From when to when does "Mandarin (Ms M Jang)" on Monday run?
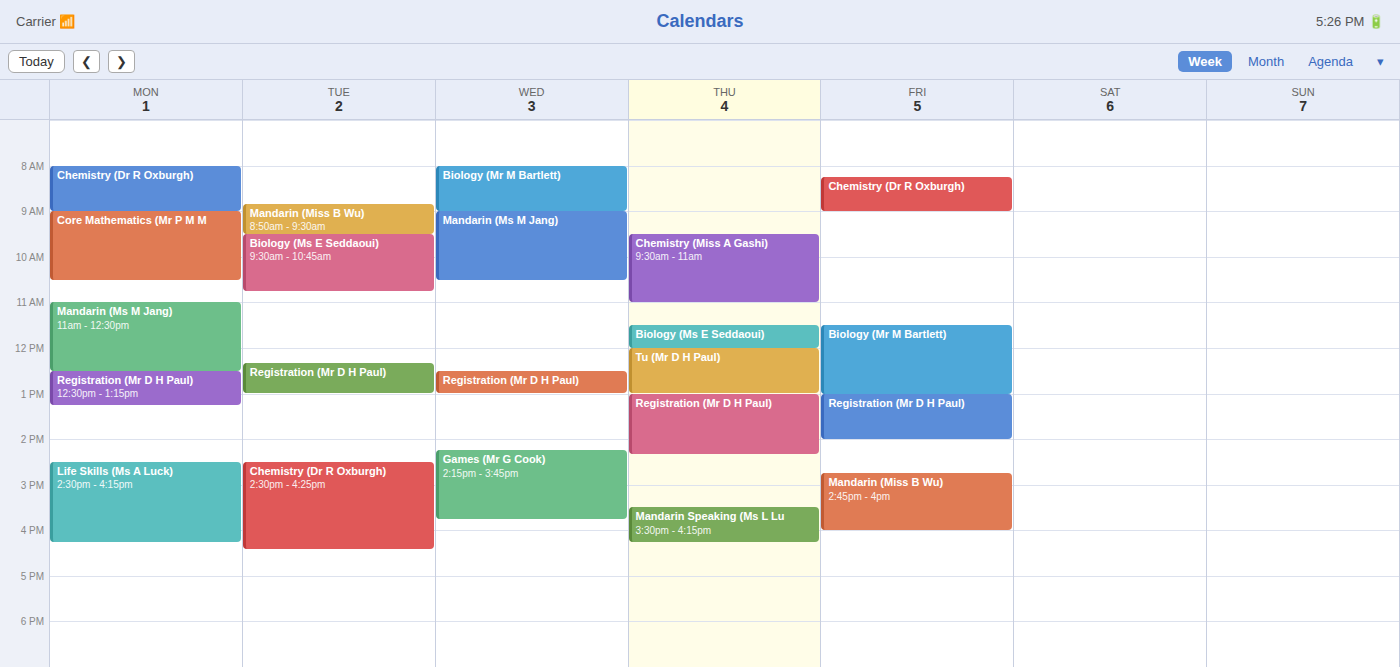
11:00 AM to 12:30 PM